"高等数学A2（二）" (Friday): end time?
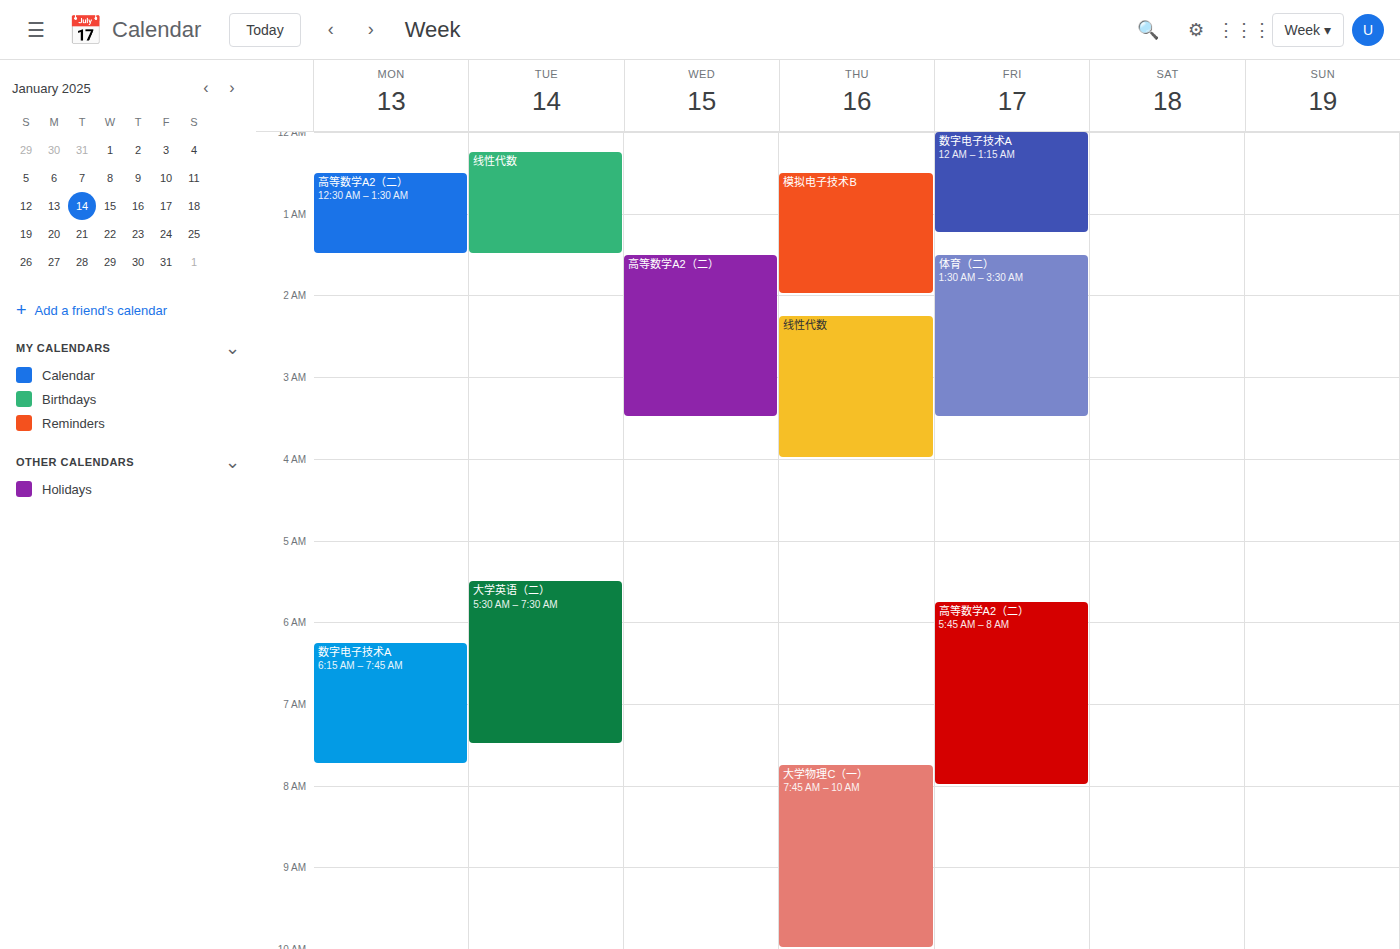
8:00 AM